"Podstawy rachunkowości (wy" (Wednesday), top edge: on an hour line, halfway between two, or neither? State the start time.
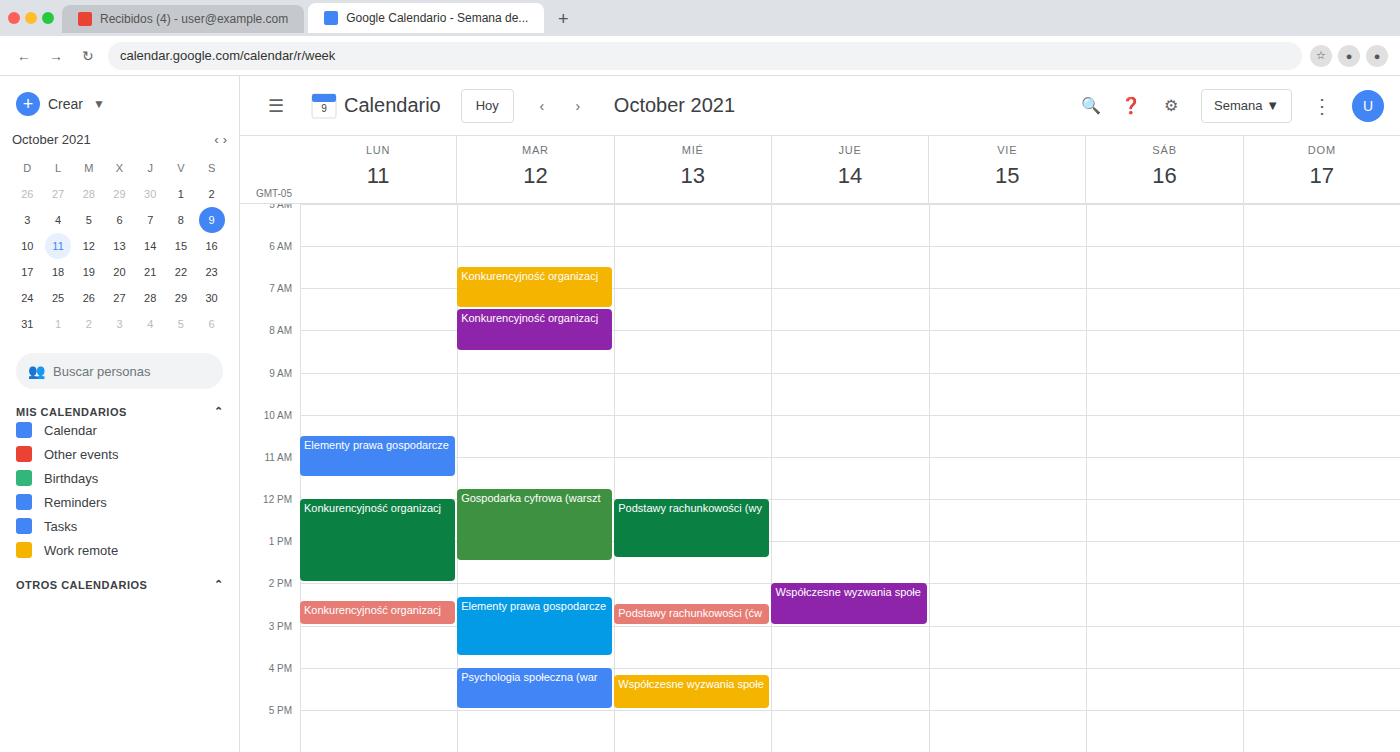
12:00 PM -- exactly on the 12 PM line.